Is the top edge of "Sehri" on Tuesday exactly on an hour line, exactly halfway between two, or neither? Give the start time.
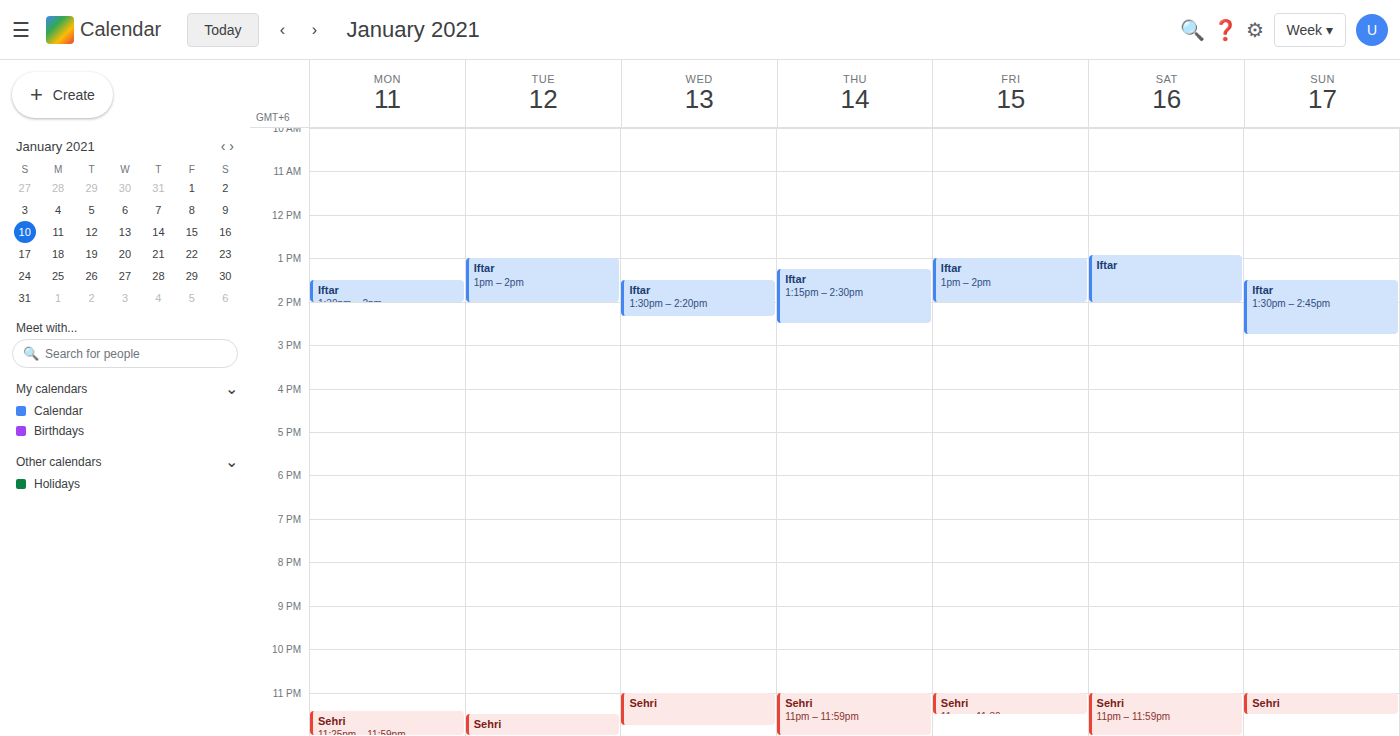
11:30 PM -- halfway between the 11 PM and 12 AM lines.